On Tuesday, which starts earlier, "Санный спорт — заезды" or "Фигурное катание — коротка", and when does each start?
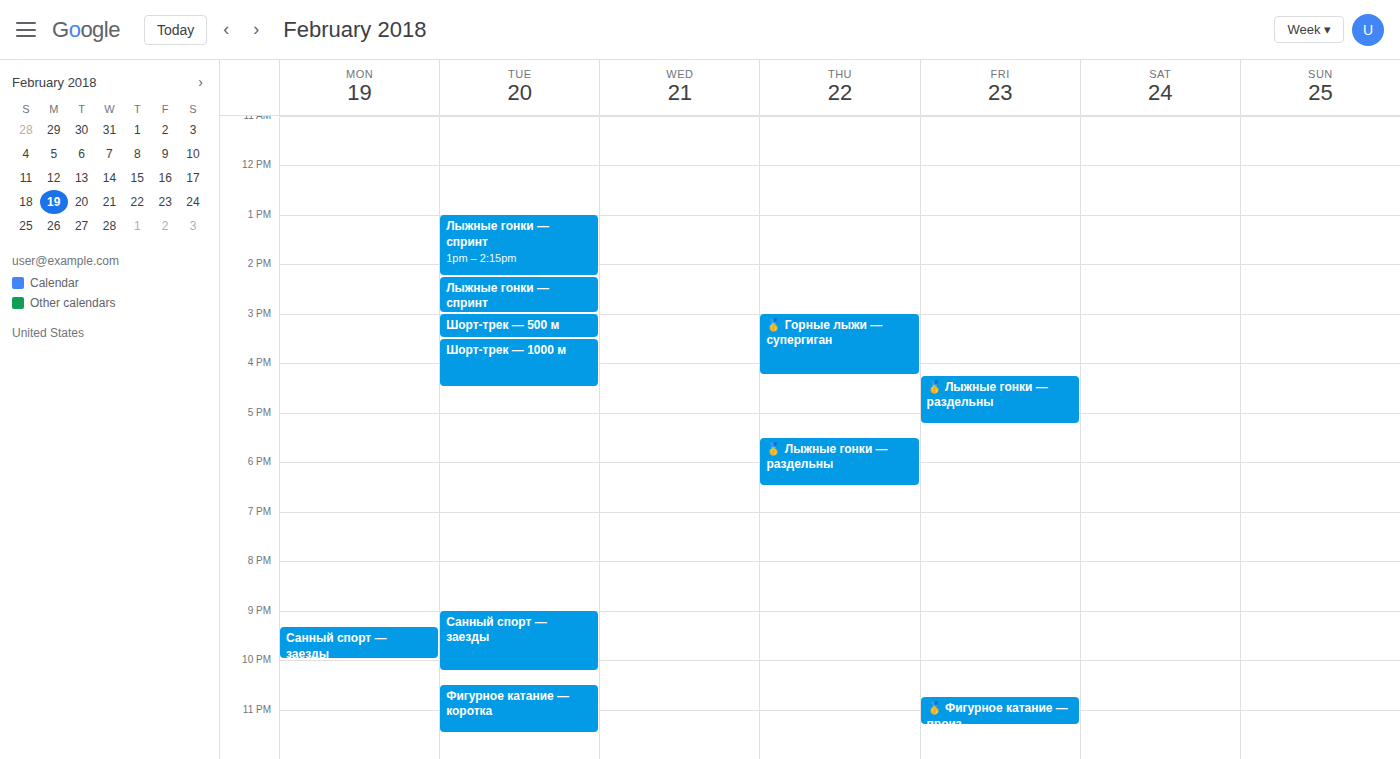
"Санный спорт — заезды" 9:00 PM; "Фигурное катание — коротка" 10:30 PM.